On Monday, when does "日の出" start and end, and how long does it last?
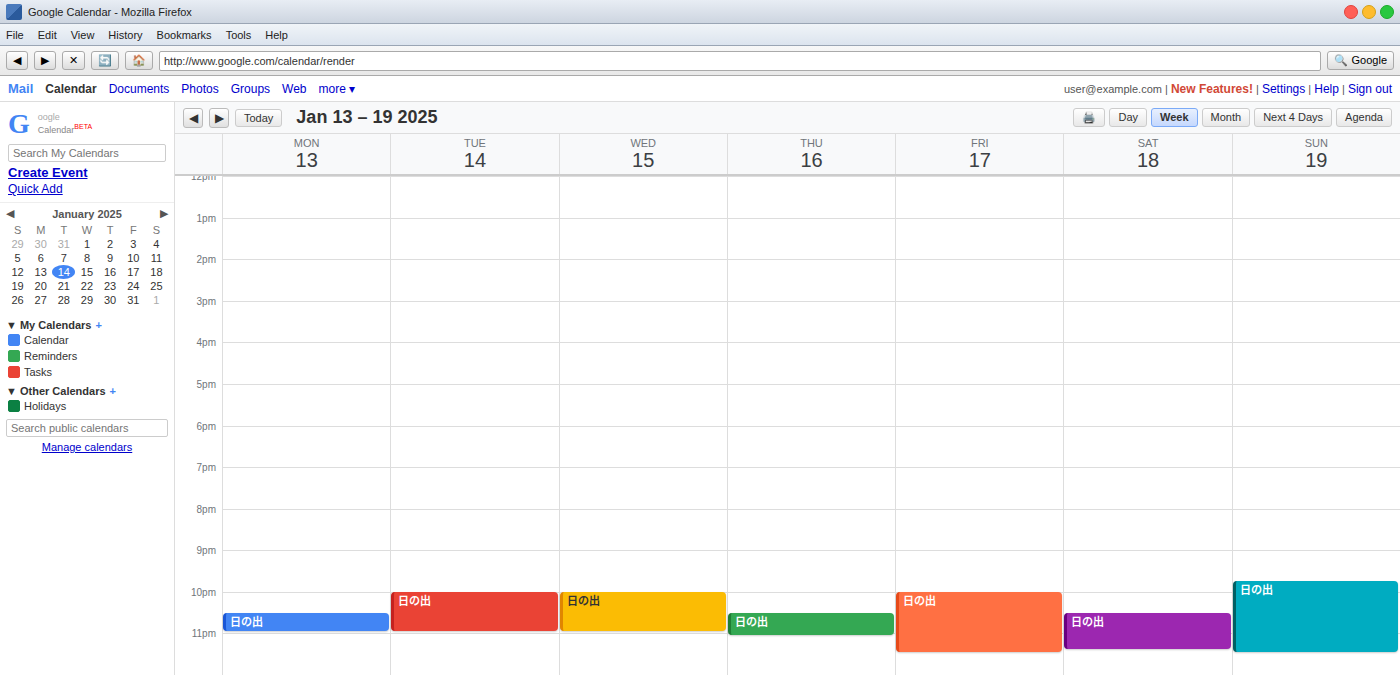
10:30 PM to 11:00 PM, 30 minutes